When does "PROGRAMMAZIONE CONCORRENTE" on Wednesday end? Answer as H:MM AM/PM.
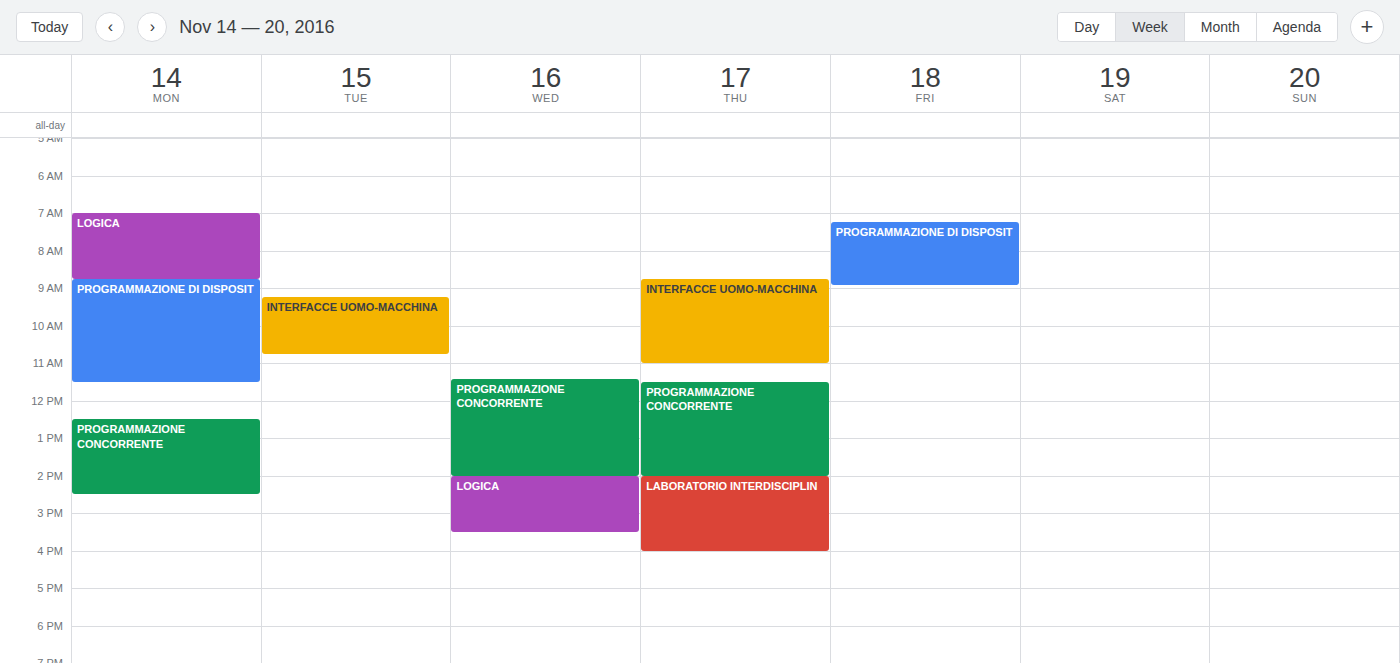
2:00 PM